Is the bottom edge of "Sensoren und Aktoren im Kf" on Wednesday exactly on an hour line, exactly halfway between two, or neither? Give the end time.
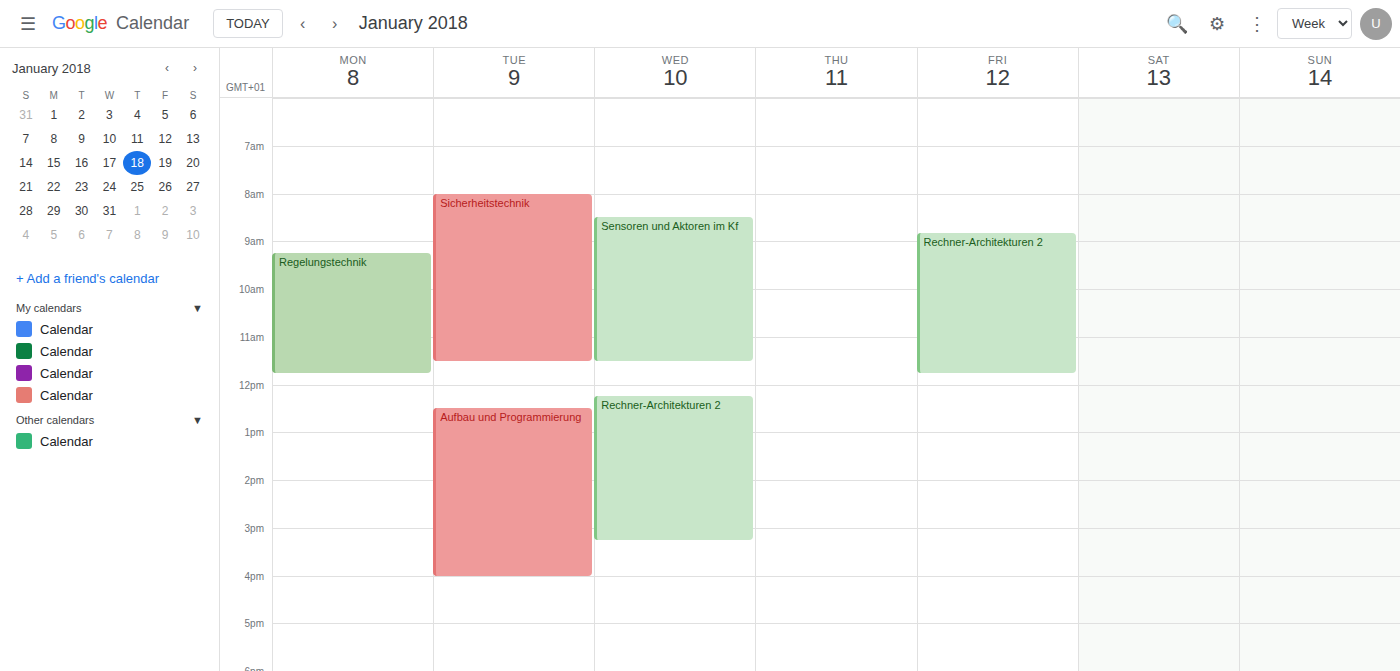
11:30 AM -- halfway between the 11 AM and 12 PM lines.